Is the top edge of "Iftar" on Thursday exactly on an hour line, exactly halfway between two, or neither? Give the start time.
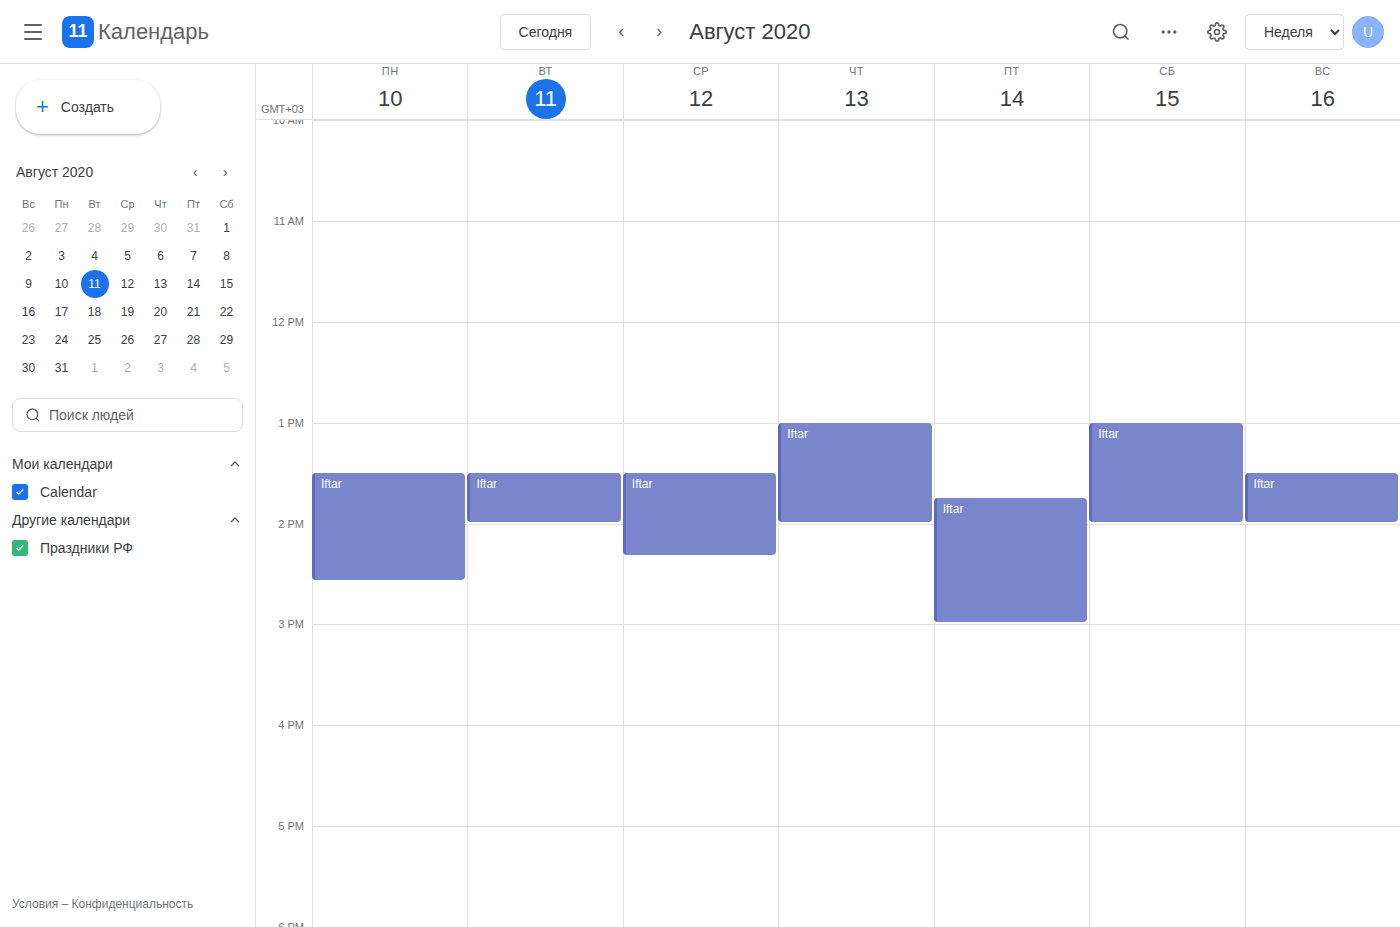
1:00 PM -- exactly on the 1 PM line.